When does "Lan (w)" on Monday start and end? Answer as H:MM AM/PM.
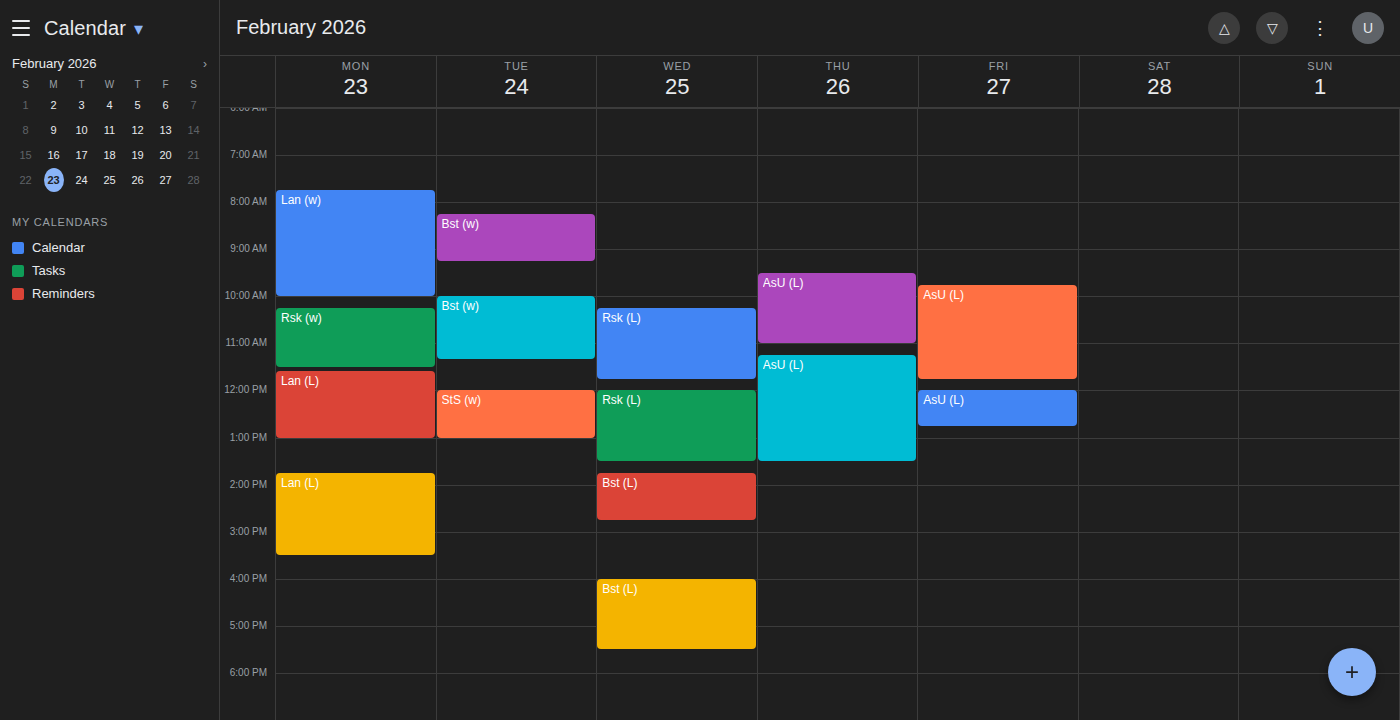
7:45 AM to 10:00 AM